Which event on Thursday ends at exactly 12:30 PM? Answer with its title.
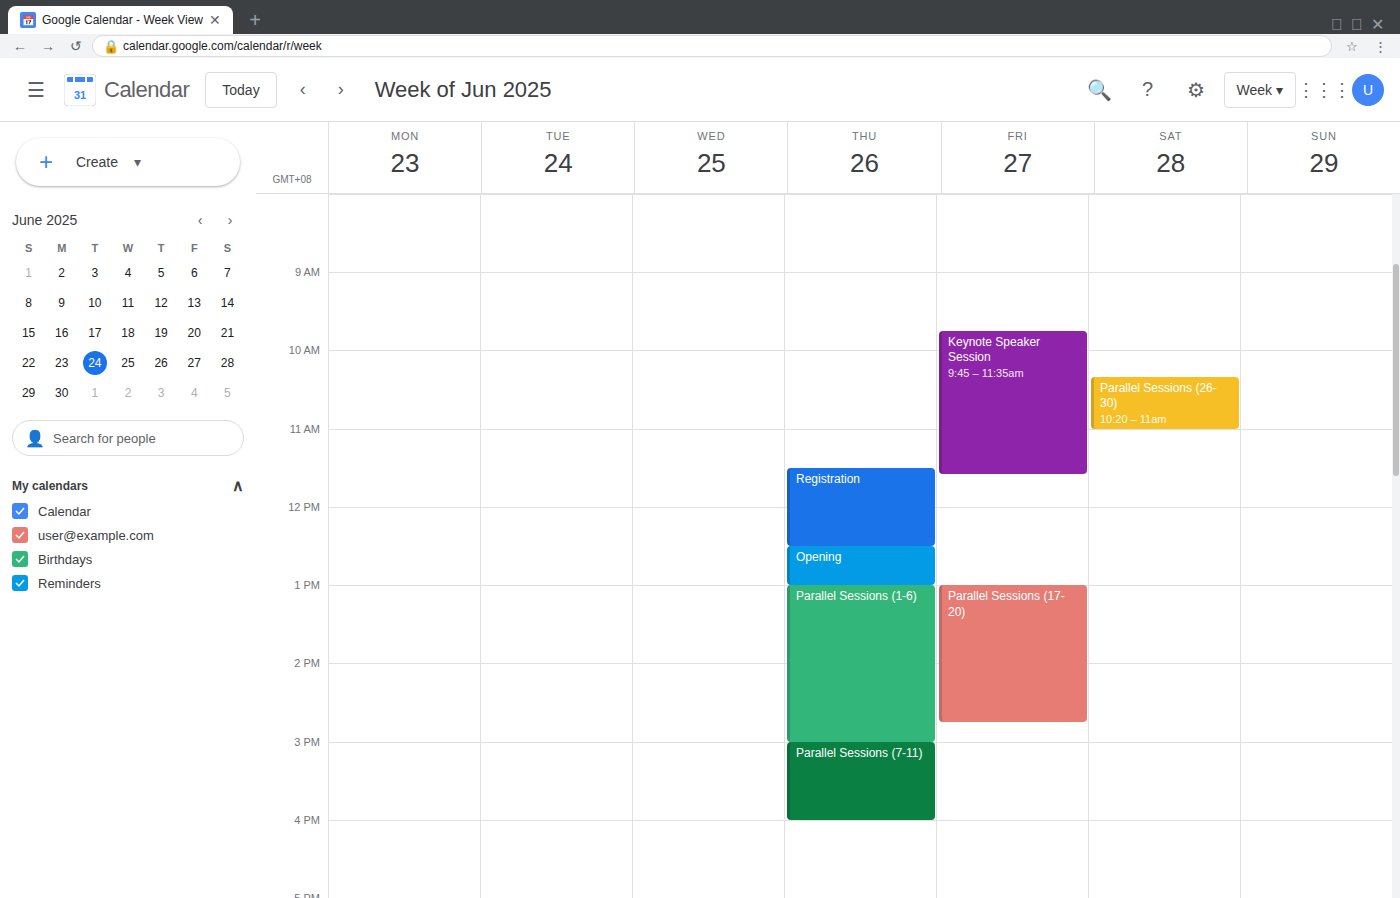
"Registration"